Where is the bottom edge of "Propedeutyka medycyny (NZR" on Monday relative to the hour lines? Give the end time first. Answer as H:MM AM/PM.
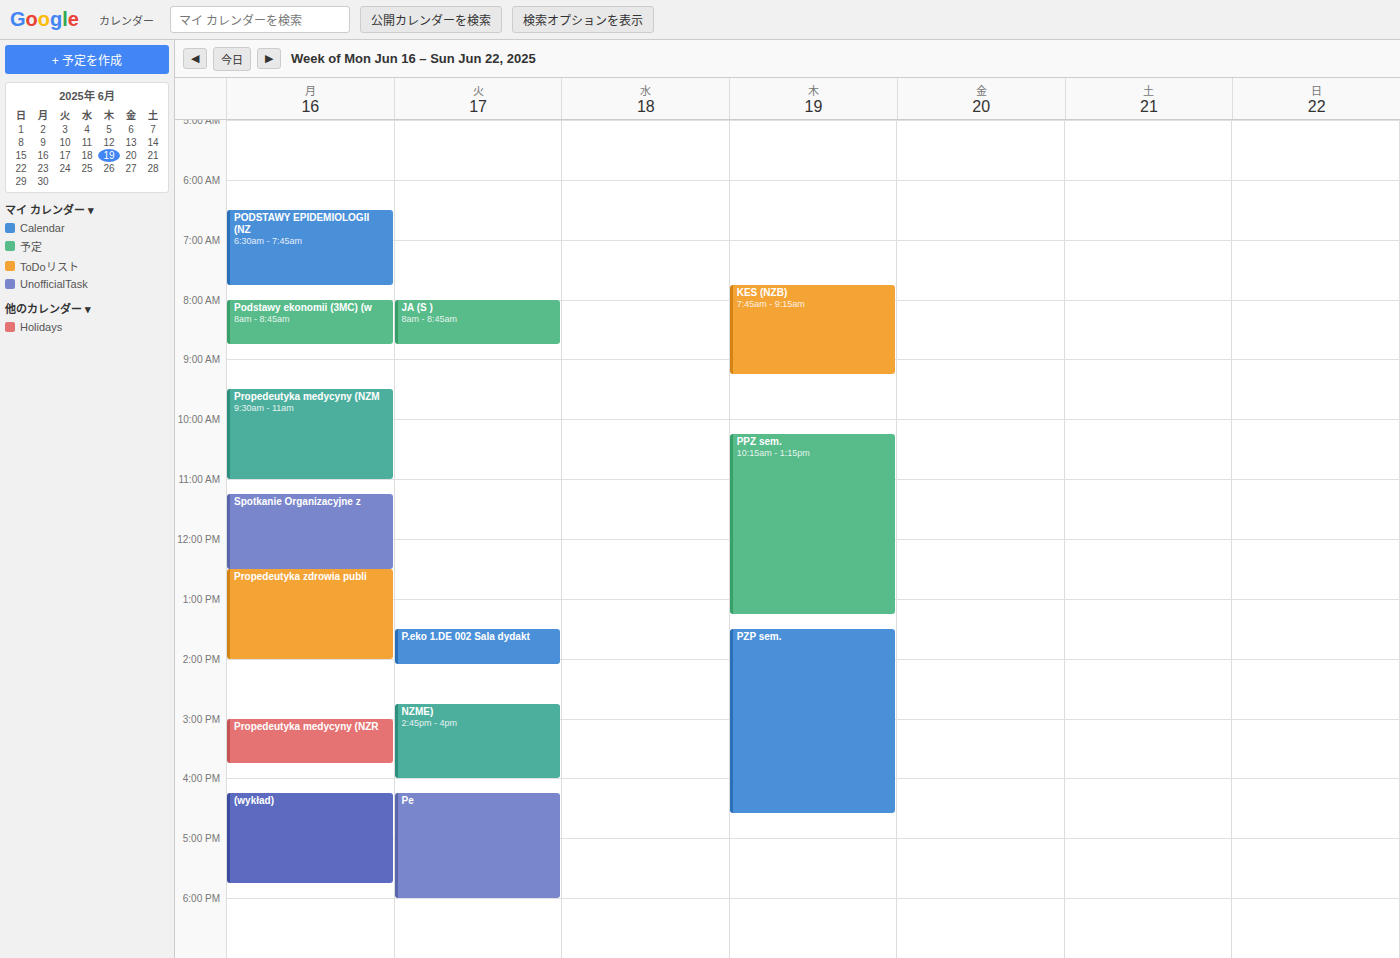
3:45 PM -- neither: three quarters of the way from the 3 PM line to the 4 PM line.